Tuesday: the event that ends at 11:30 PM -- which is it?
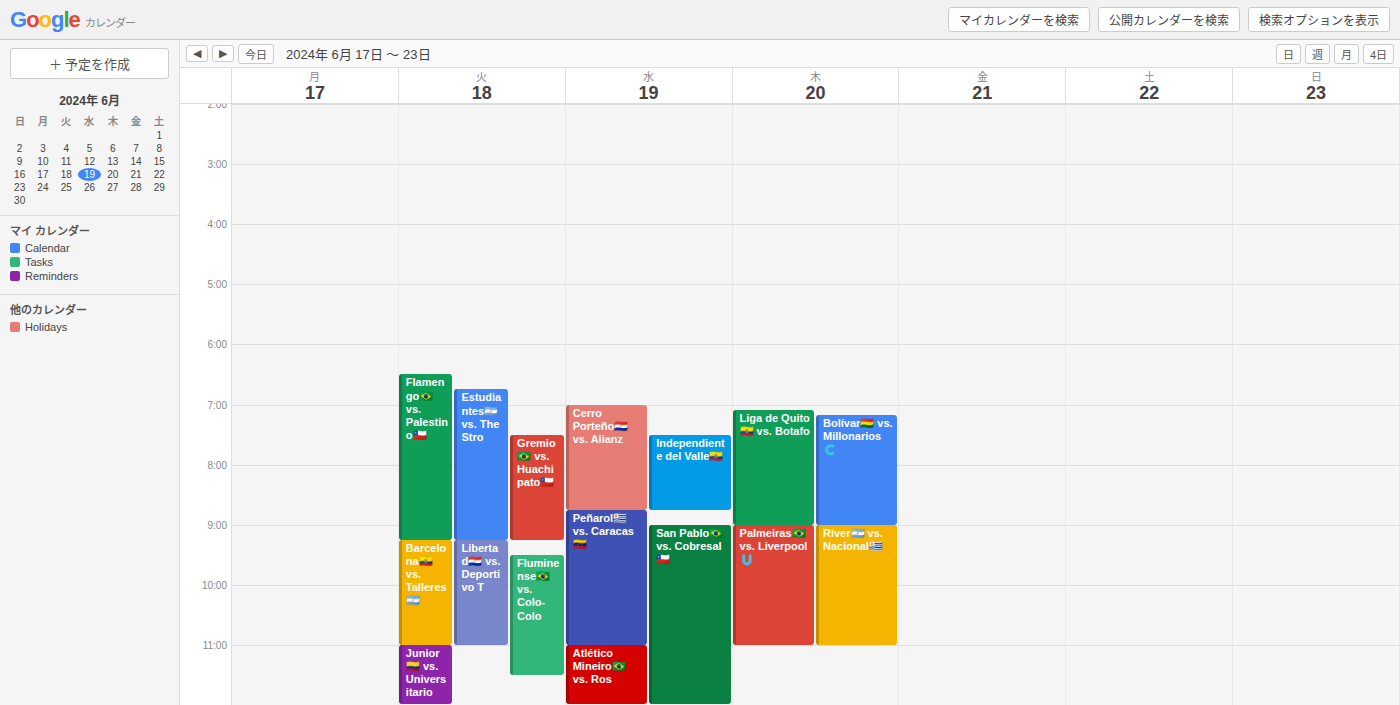
"Fluminense🇧🇷 vs. Colo-Colo"